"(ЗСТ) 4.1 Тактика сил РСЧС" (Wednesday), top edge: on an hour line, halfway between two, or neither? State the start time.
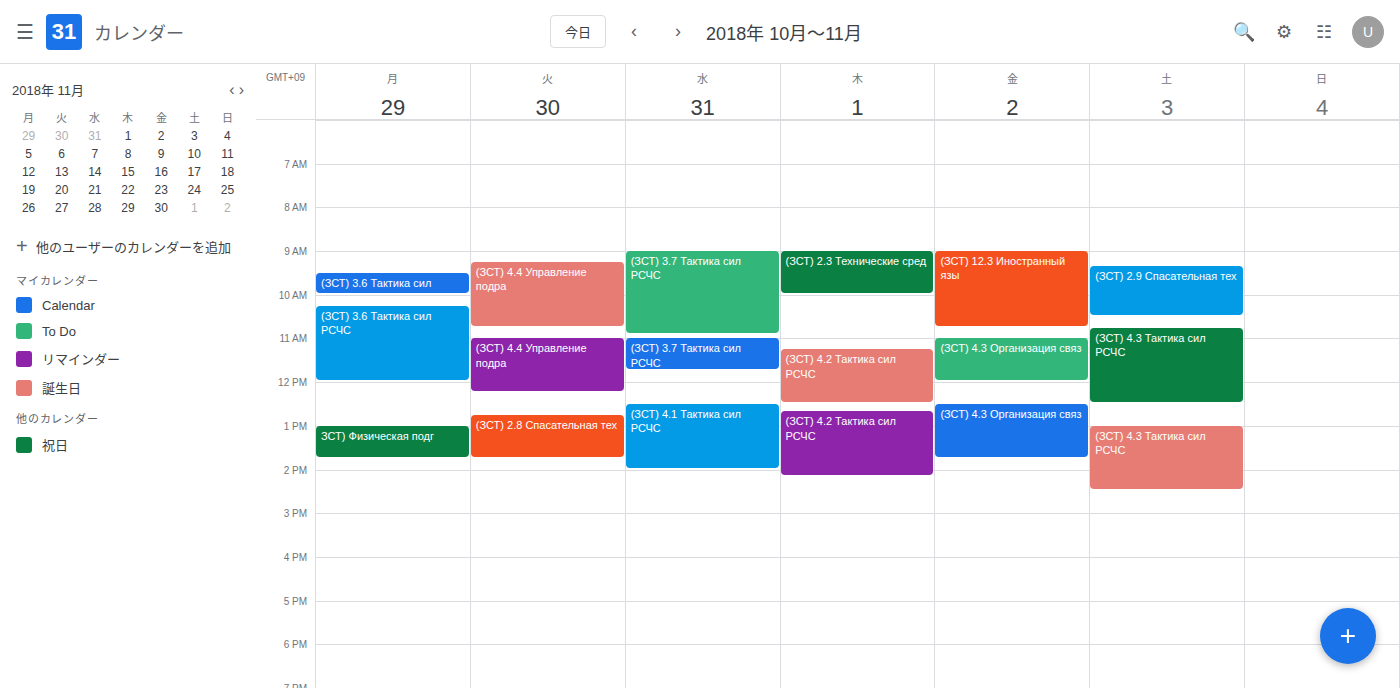
12:30 PM -- halfway between the 12 PM and 1 PM lines.